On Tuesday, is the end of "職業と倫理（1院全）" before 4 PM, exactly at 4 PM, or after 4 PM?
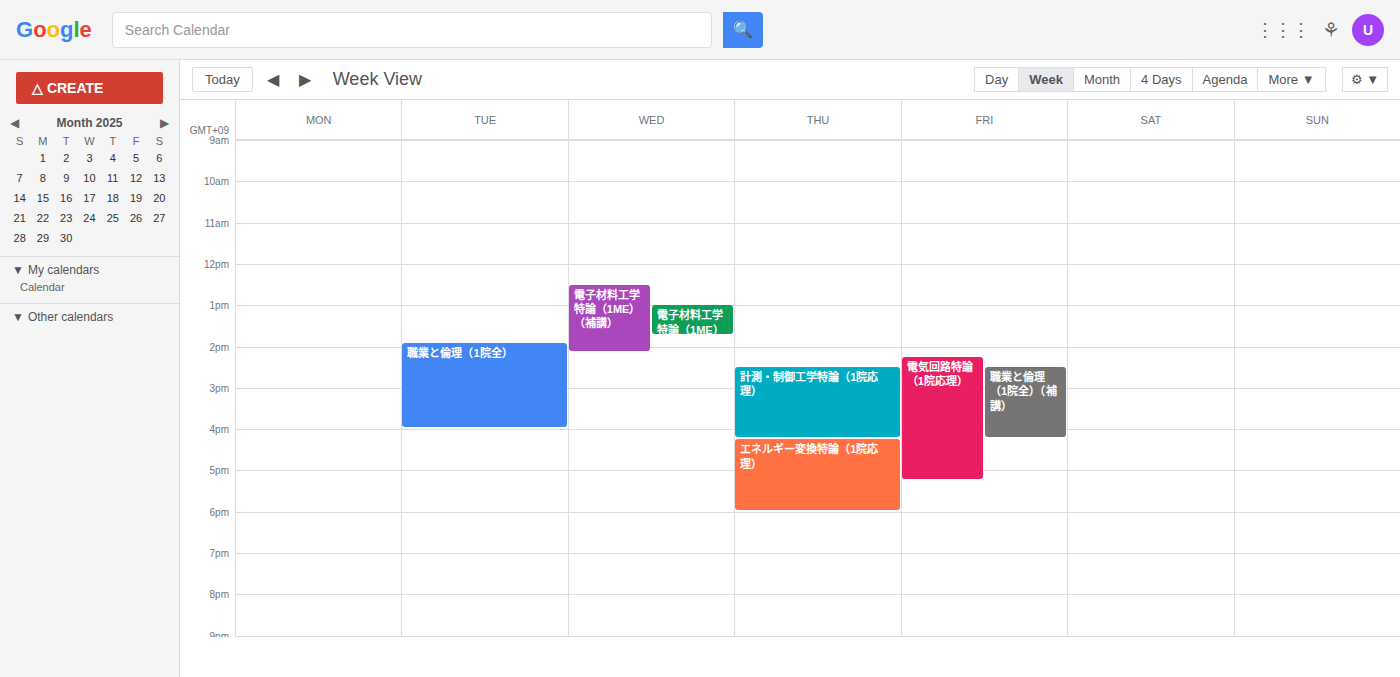
4:00 PM -- exactly at 4 PM, on the 4 PM line.